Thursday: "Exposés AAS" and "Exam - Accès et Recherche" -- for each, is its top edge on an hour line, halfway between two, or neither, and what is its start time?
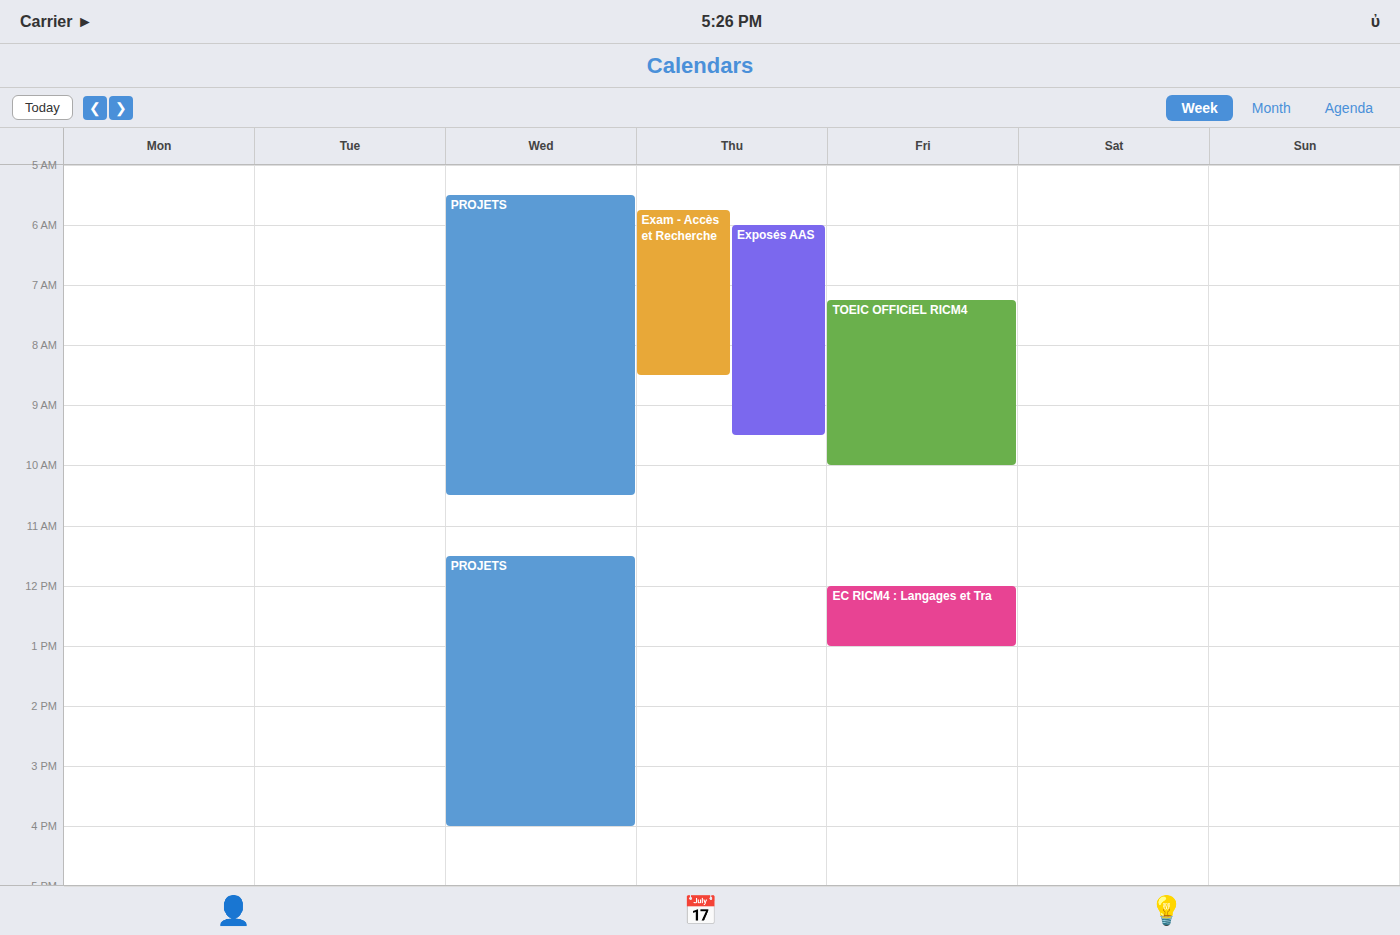
"Exposés AAS": 6:00 AM, exactly on the 6 AM line. "Exam - Accès et Recherche": 5:45 AM, neither: three quarters of the way from the 5 AM line to the 6 AM line.